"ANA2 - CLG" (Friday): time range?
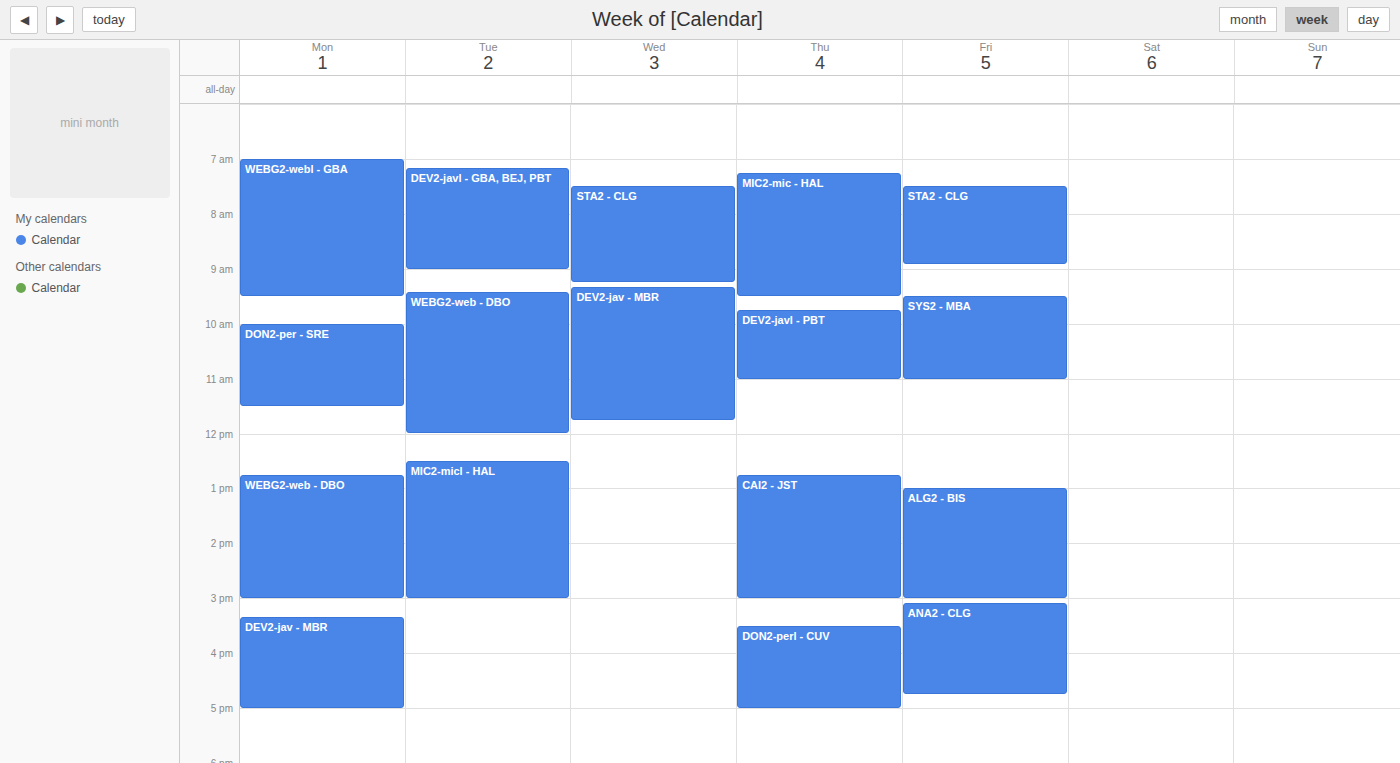
3:05 PM to 4:45 PM